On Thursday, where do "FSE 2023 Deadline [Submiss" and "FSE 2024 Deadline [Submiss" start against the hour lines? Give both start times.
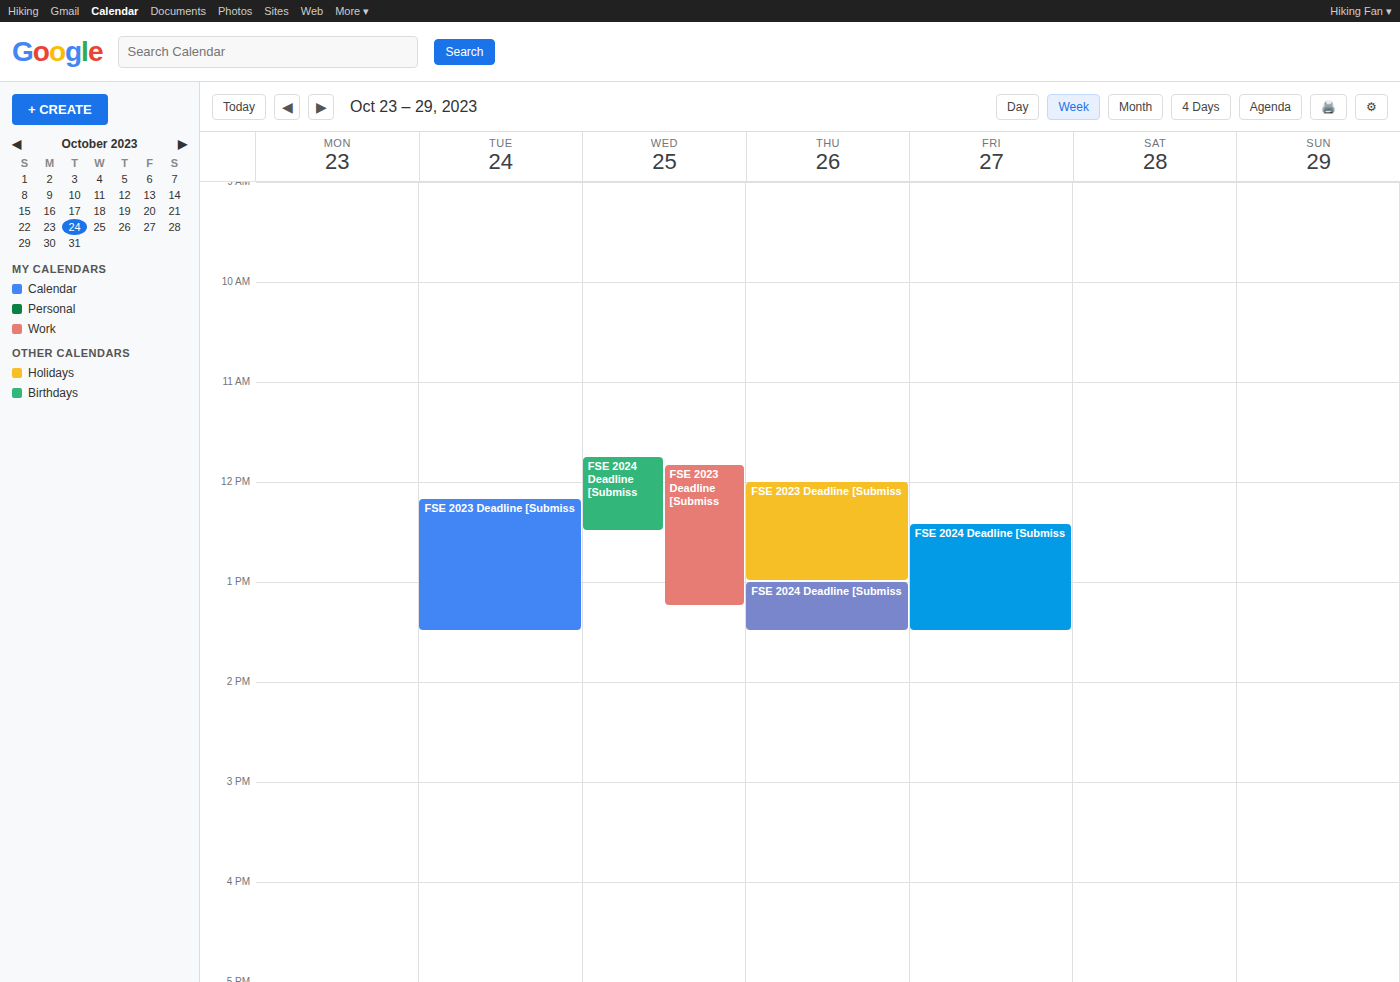
"FSE 2023 Deadline [Submiss": 12:00 PM, exactly on the 12 PM line. "FSE 2024 Deadline [Submiss": 1:00 PM, exactly on the 1 PM line.